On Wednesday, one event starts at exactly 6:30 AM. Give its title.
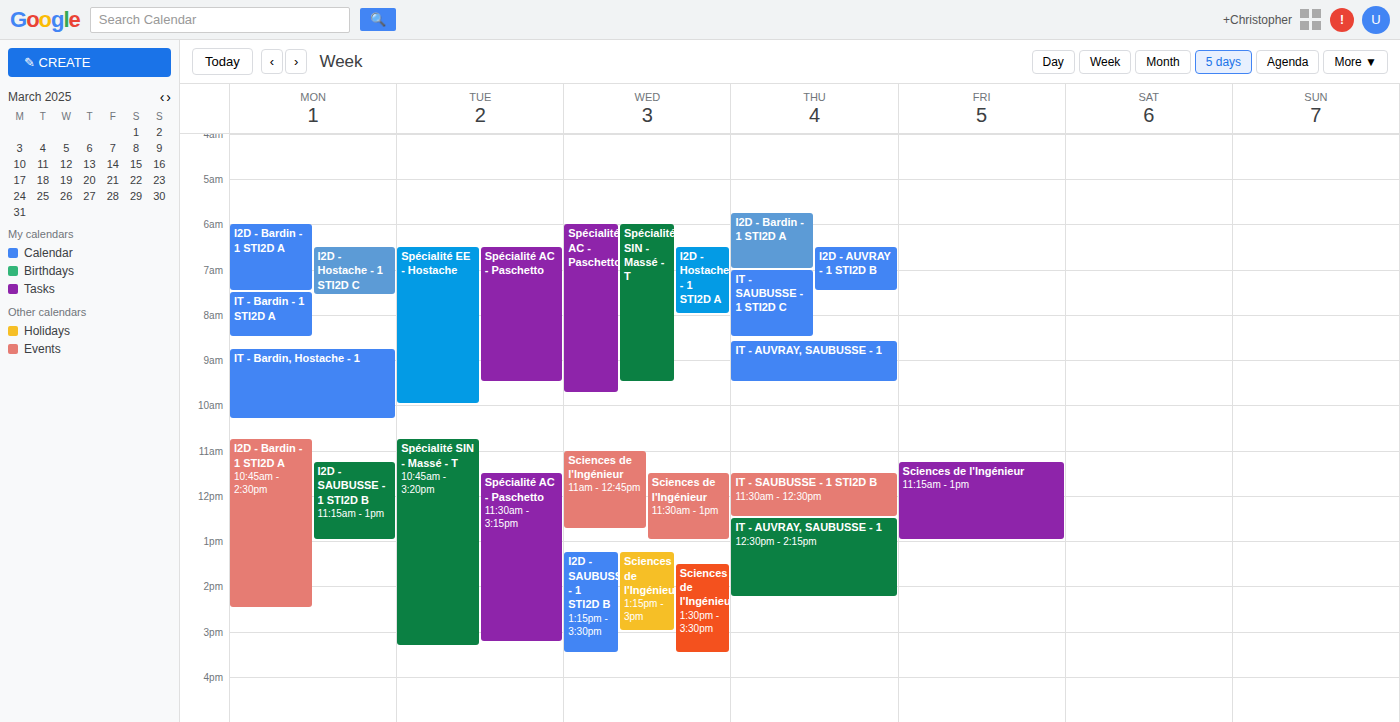
"I2D - Hostache - 1 STI2D A"